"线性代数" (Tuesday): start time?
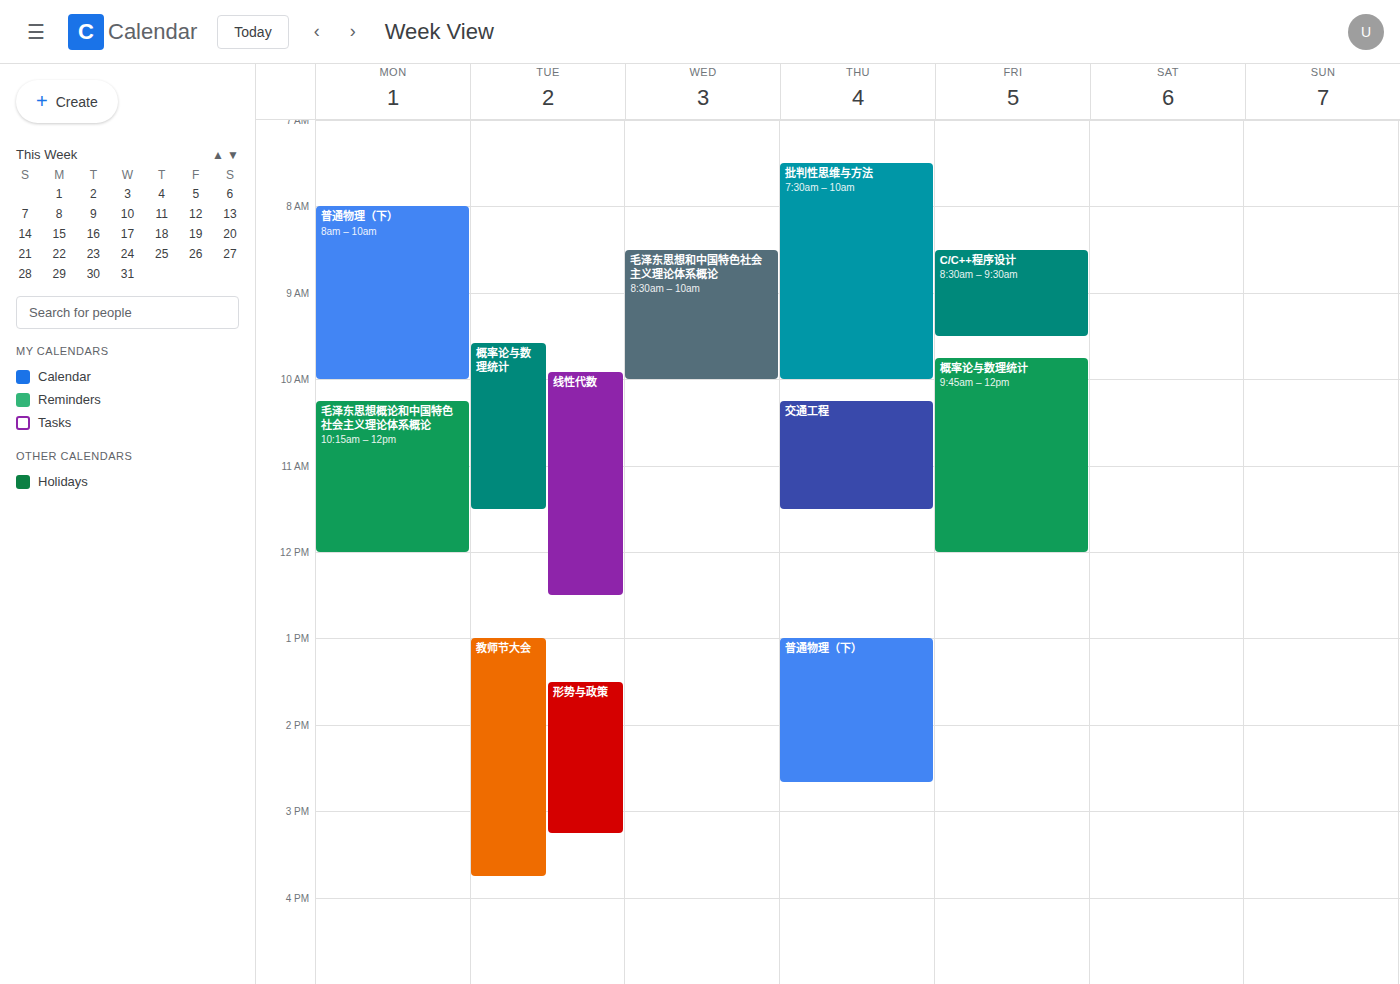
9:55 AM